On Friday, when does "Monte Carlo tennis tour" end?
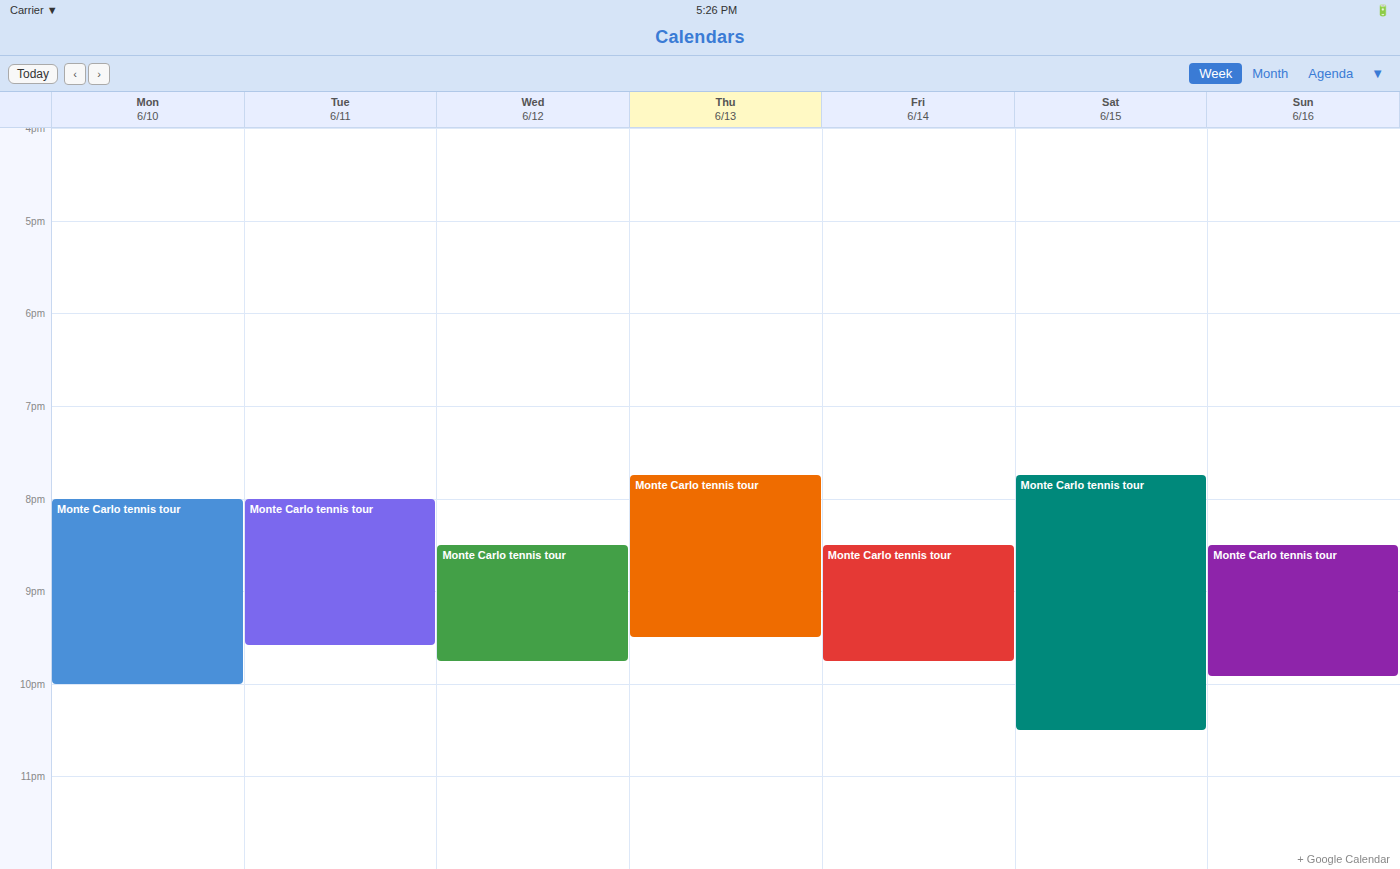
9:45 PM